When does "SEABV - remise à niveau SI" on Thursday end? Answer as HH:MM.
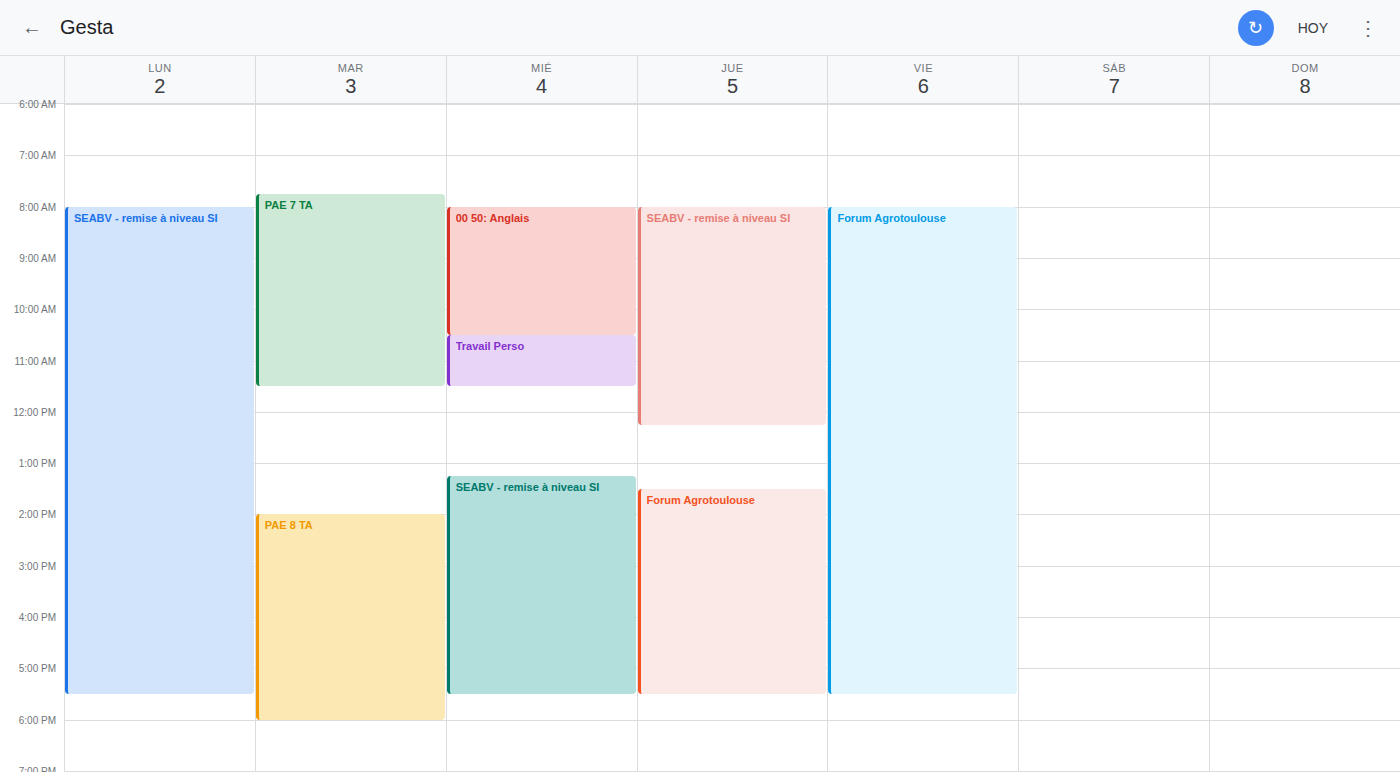
12:15